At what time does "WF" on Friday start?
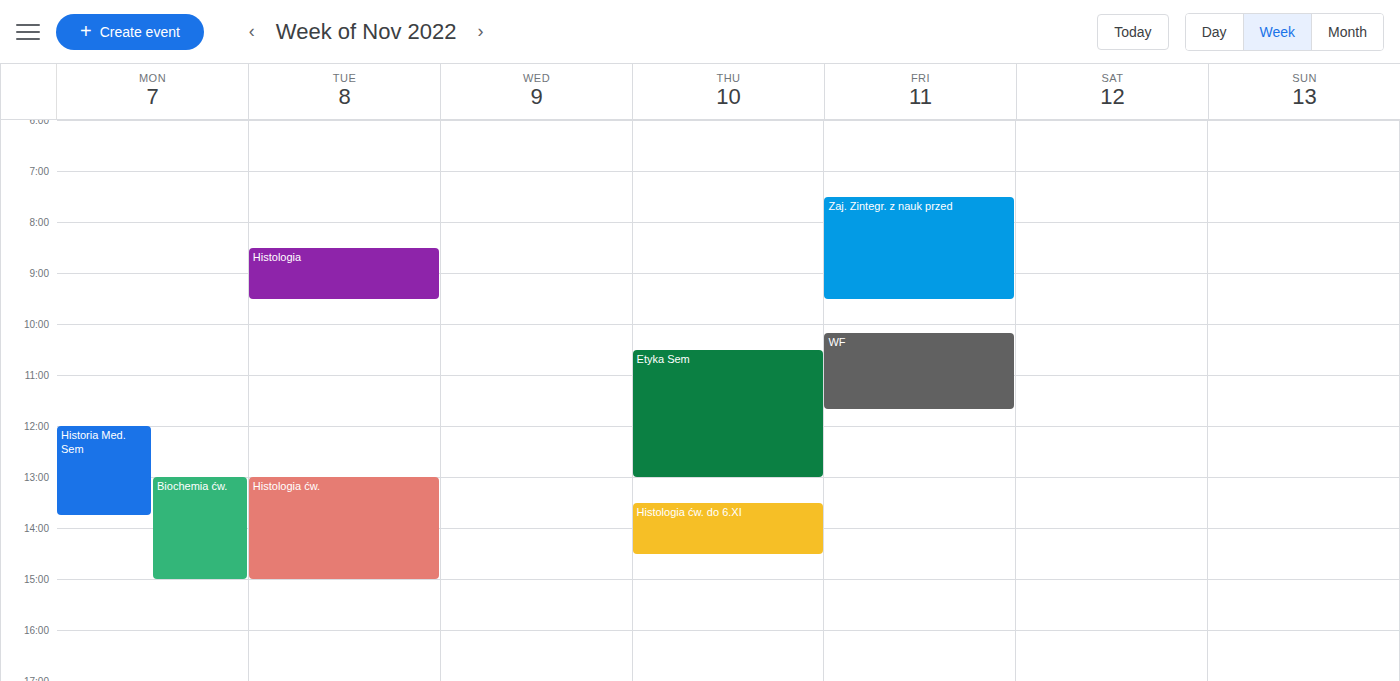
10:10 AM